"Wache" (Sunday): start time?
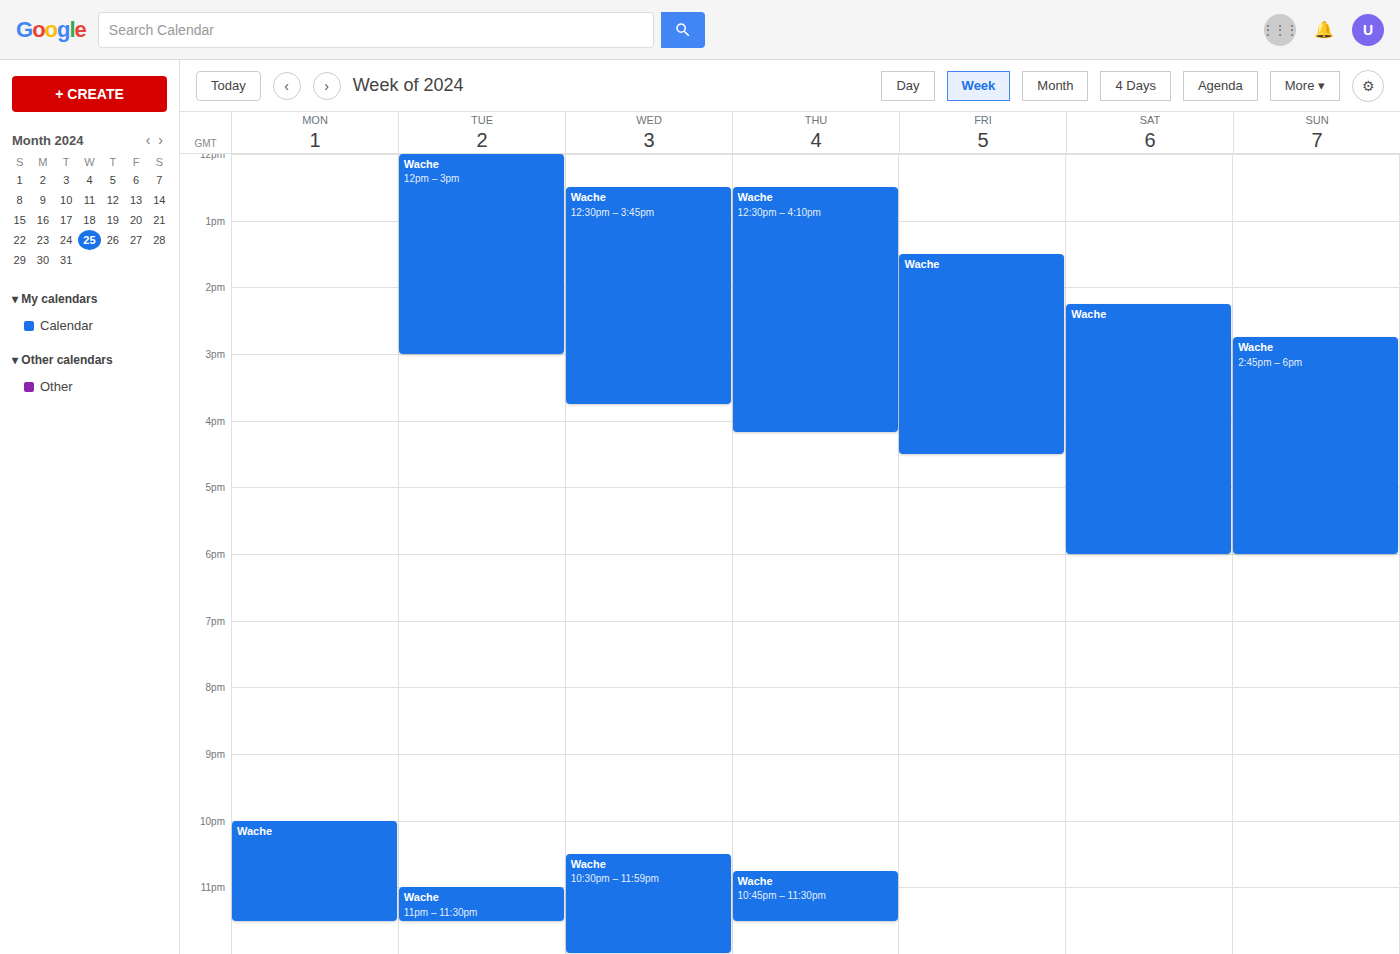
2:45 PM